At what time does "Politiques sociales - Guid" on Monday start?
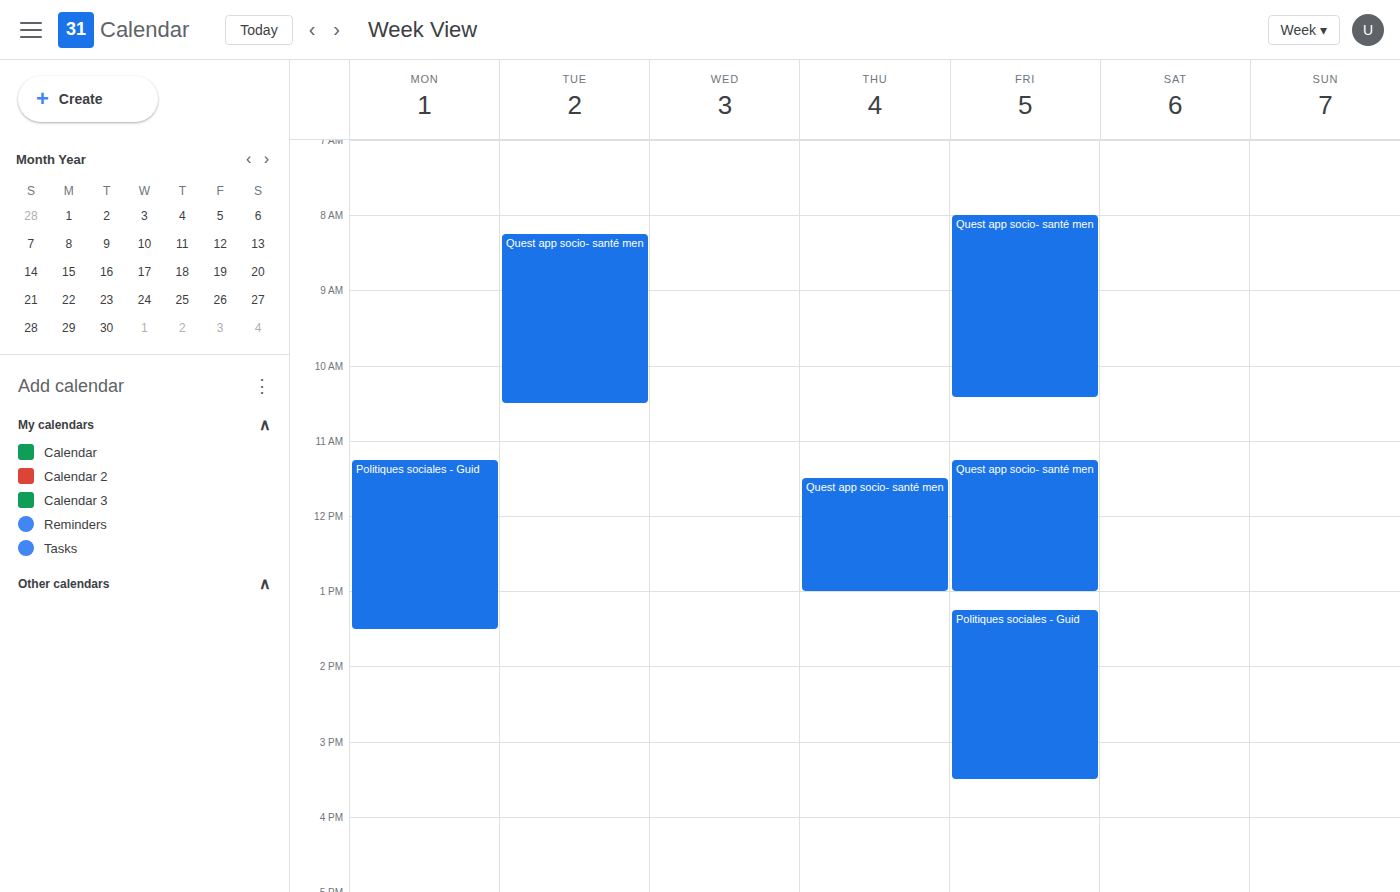
11:15 AM